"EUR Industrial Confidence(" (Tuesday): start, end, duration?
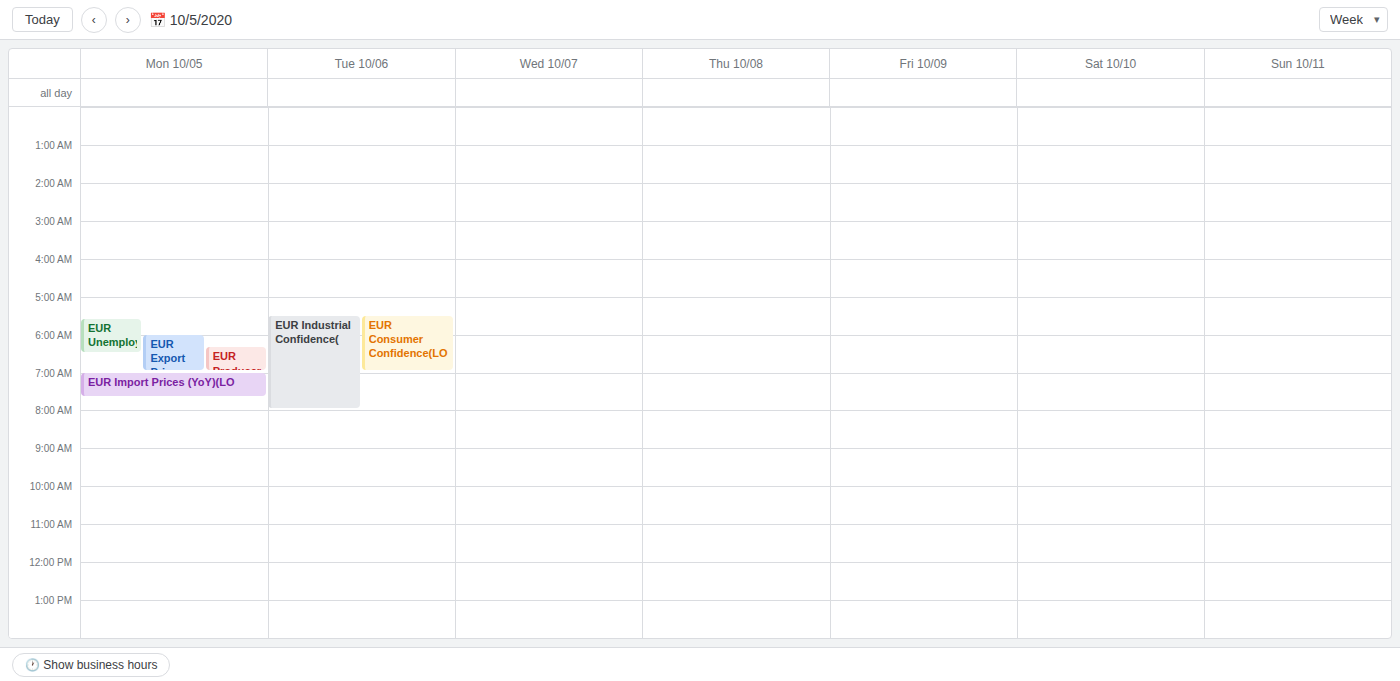
5:30 AM to 8:00 AM, 2 hours 30 minutes